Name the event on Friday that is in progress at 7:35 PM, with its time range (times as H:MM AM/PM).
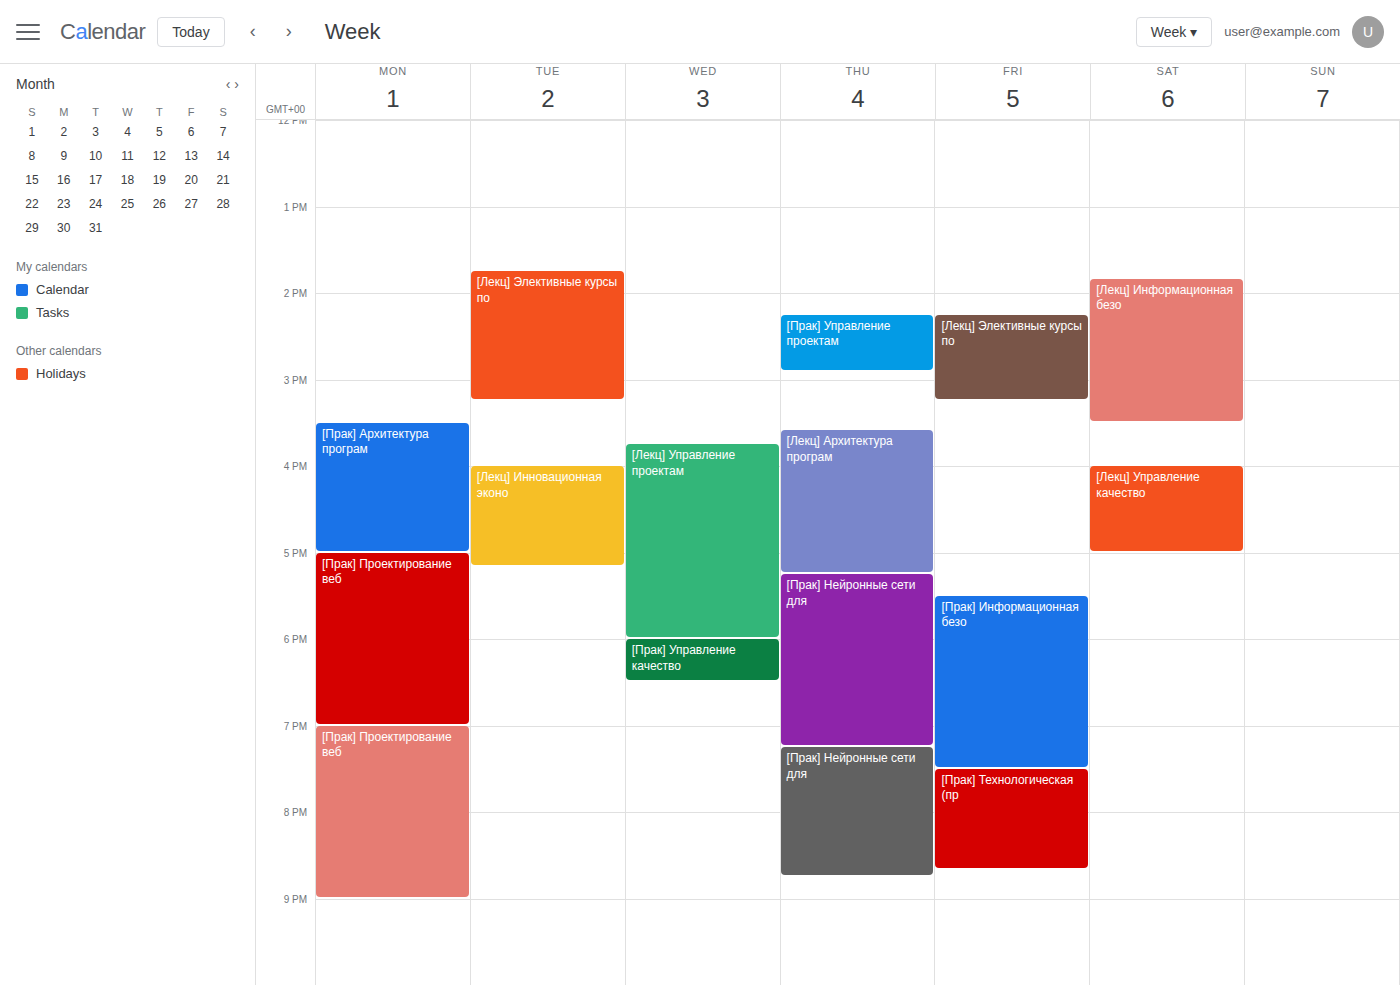
"[Прак] Технологическая (пр", 7:30 PM to 8:40 PM